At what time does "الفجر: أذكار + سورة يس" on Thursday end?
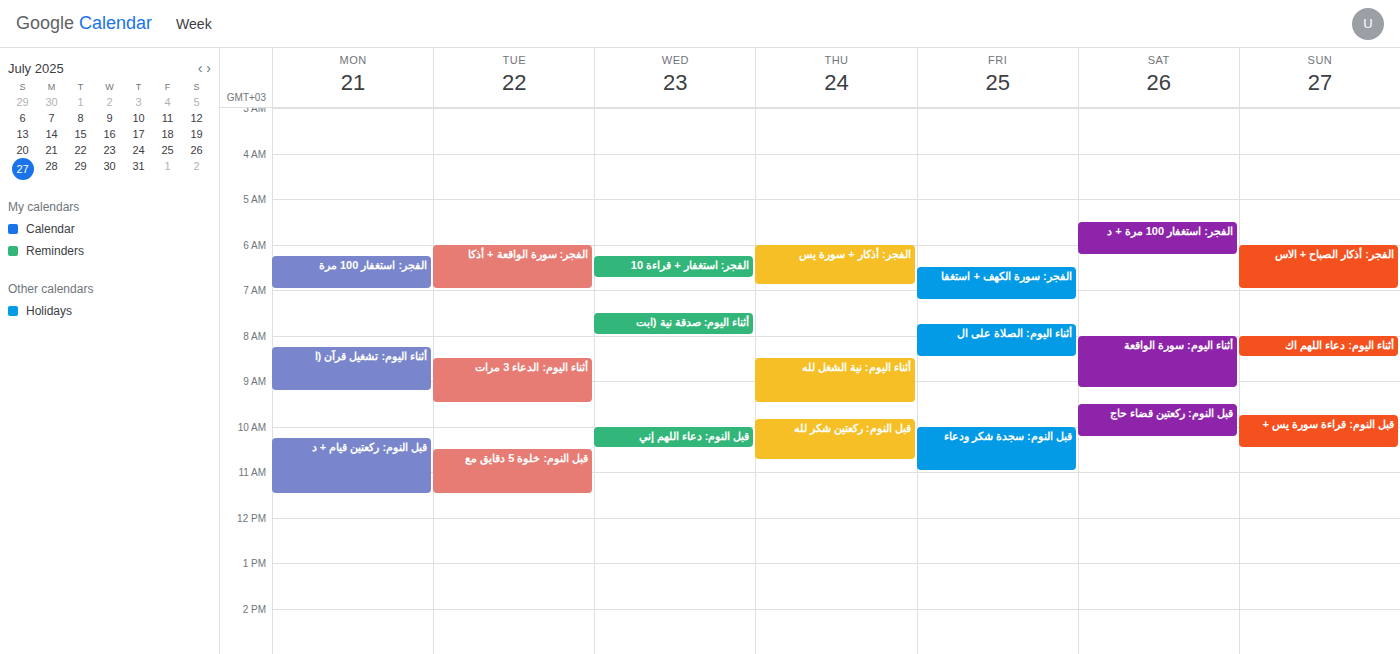
6:55 AM